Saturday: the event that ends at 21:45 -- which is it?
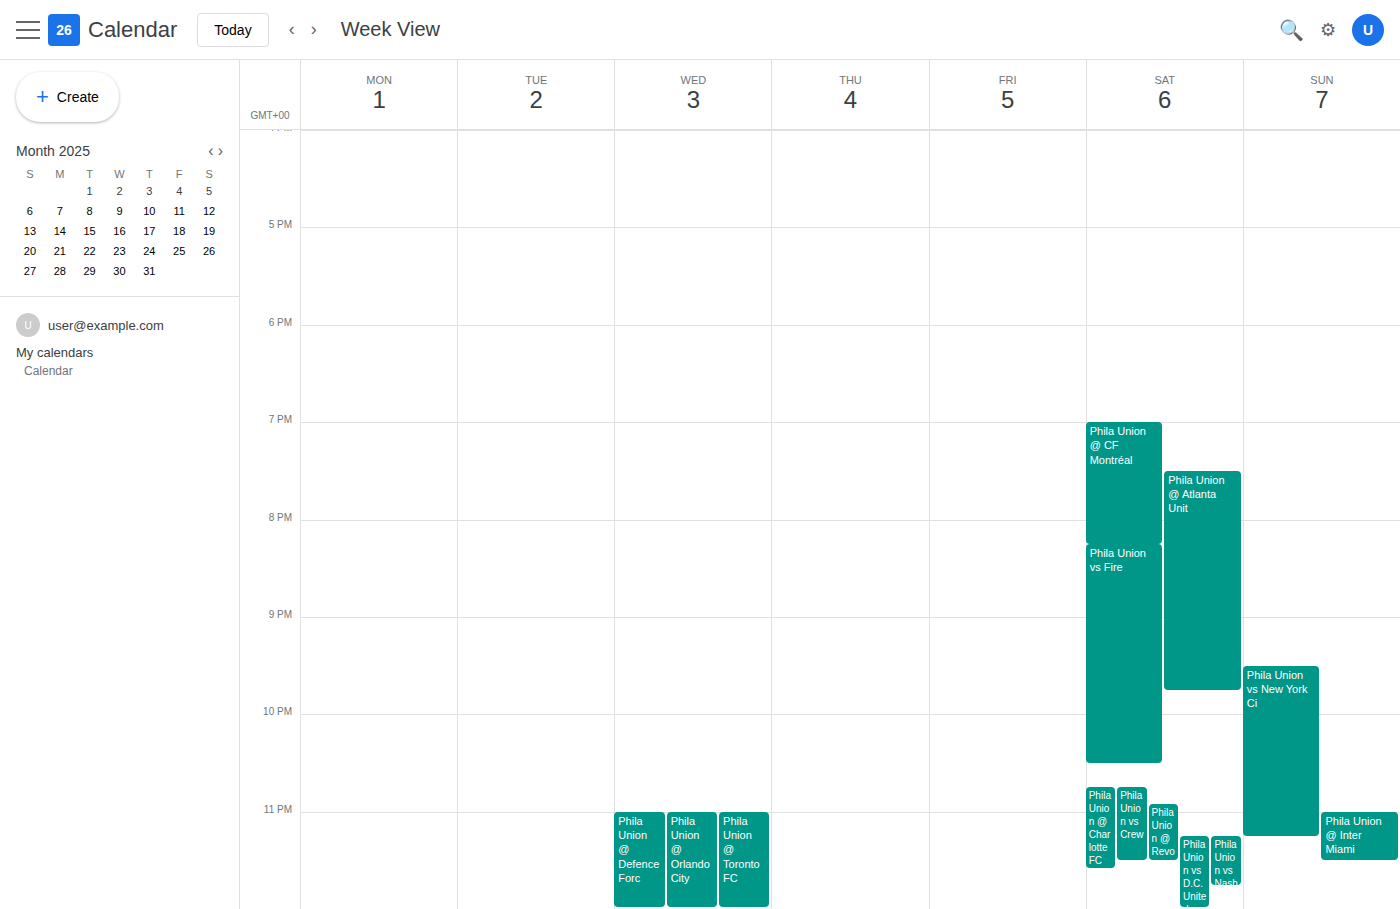
"Phila Union @ Atlanta Unit"